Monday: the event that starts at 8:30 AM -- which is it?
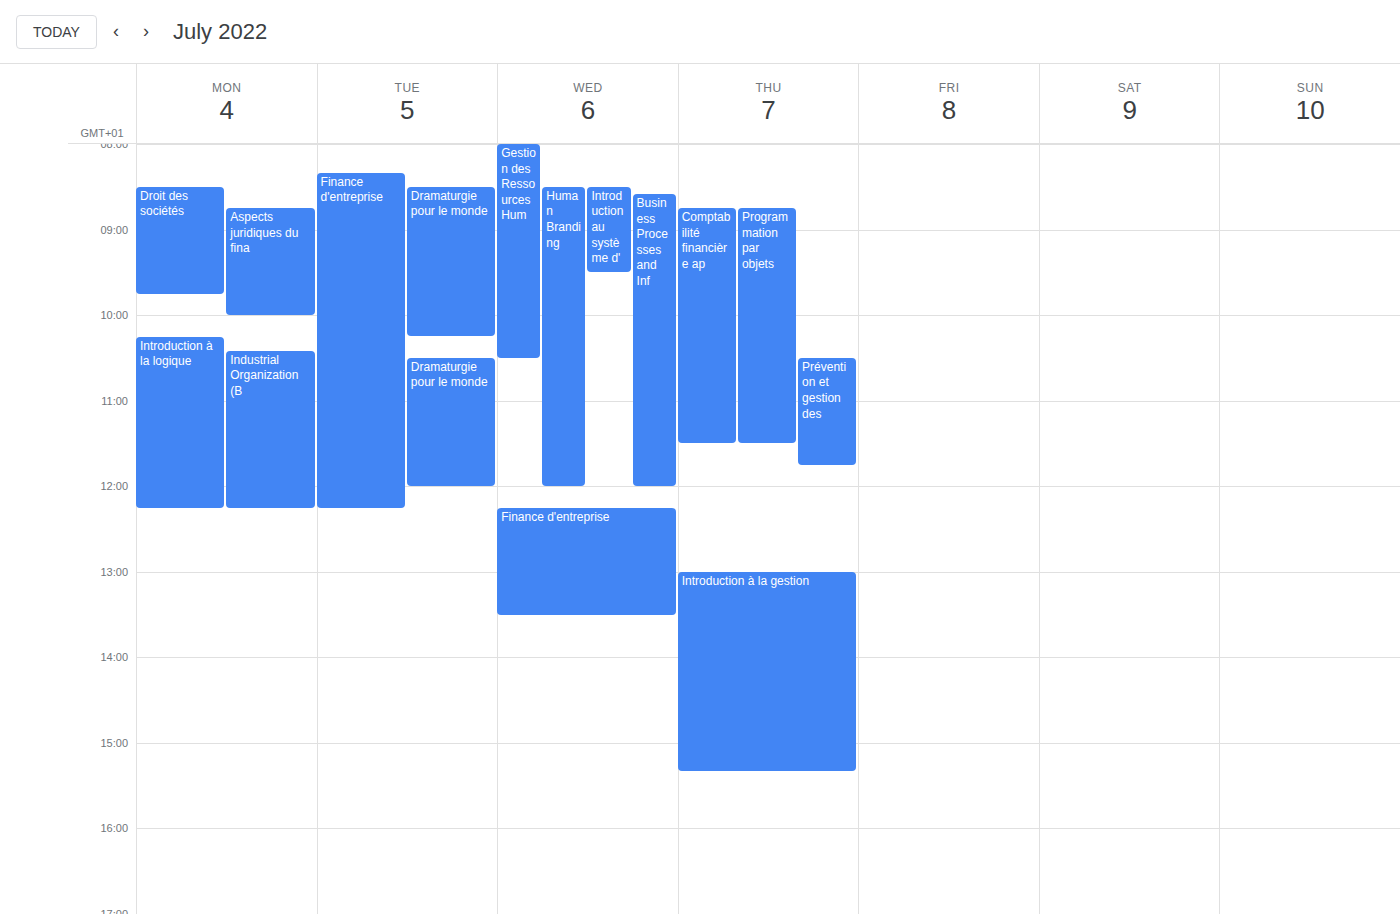
"Droit des sociétés"